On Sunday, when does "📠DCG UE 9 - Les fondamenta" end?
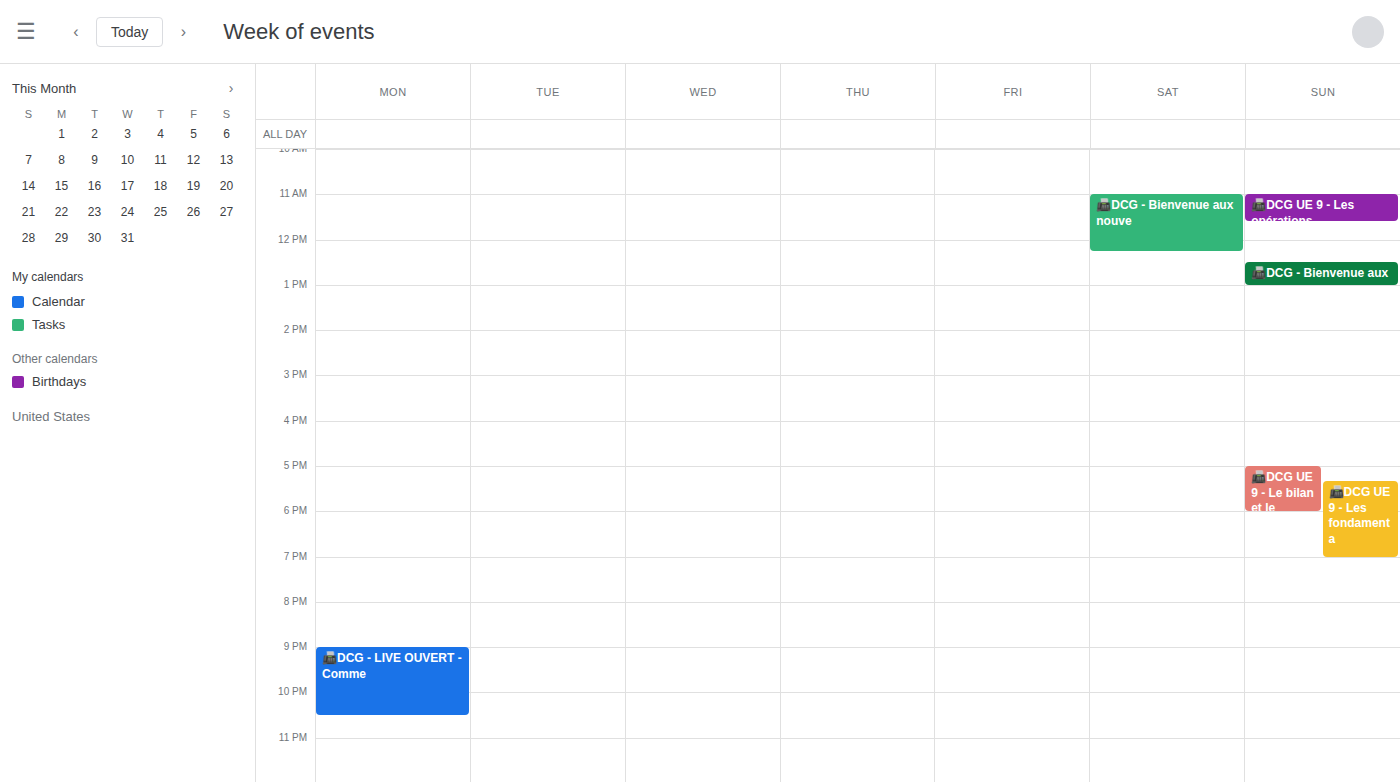
19:00